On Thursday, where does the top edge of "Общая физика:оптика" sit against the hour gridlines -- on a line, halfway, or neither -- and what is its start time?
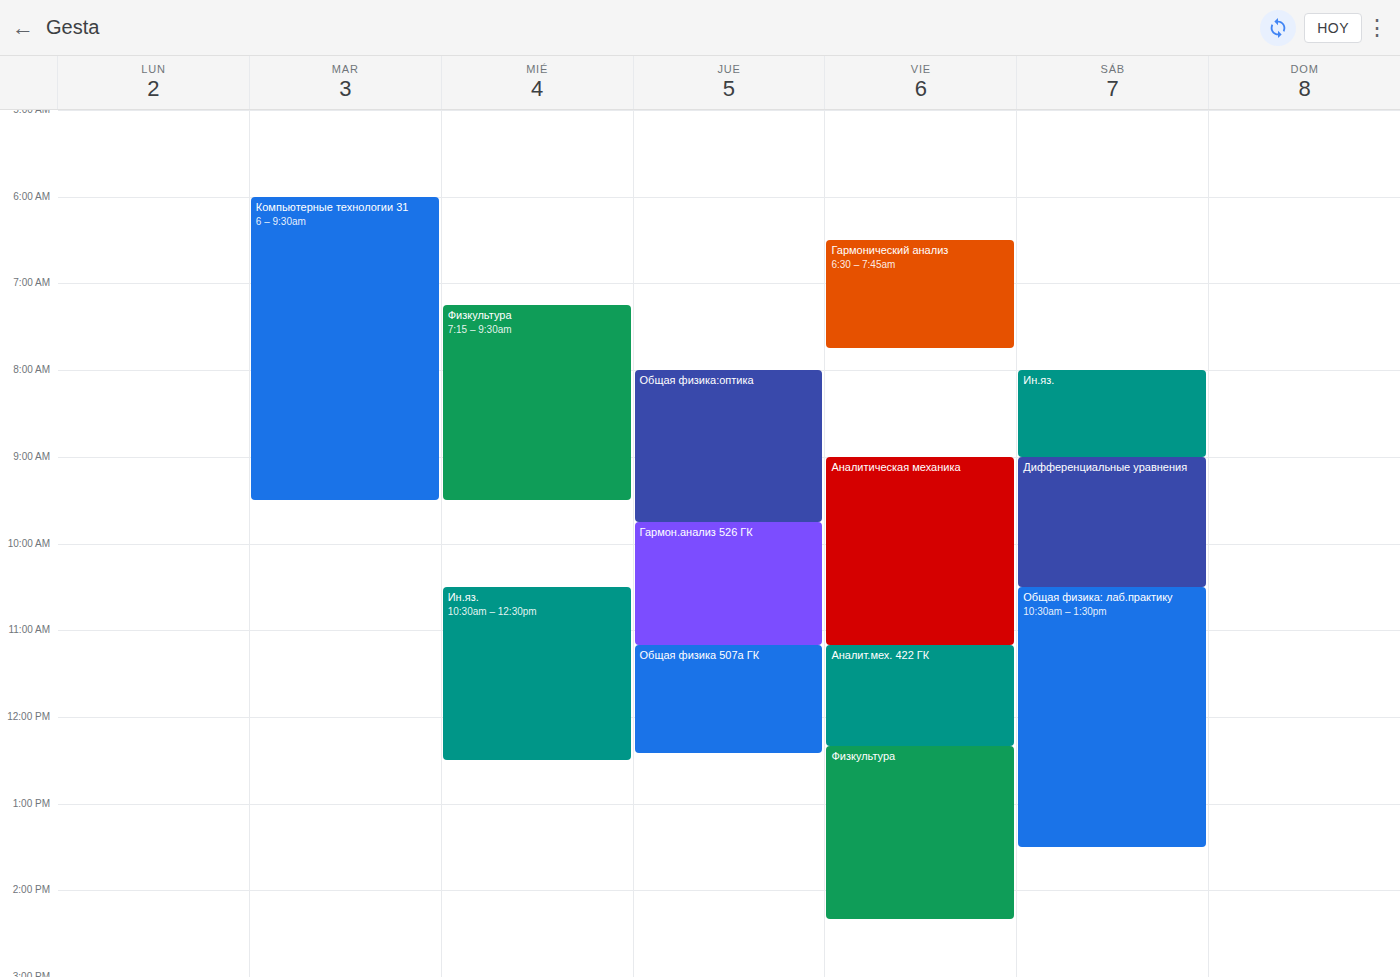
8:00 AM -- exactly on the 8 AM line.